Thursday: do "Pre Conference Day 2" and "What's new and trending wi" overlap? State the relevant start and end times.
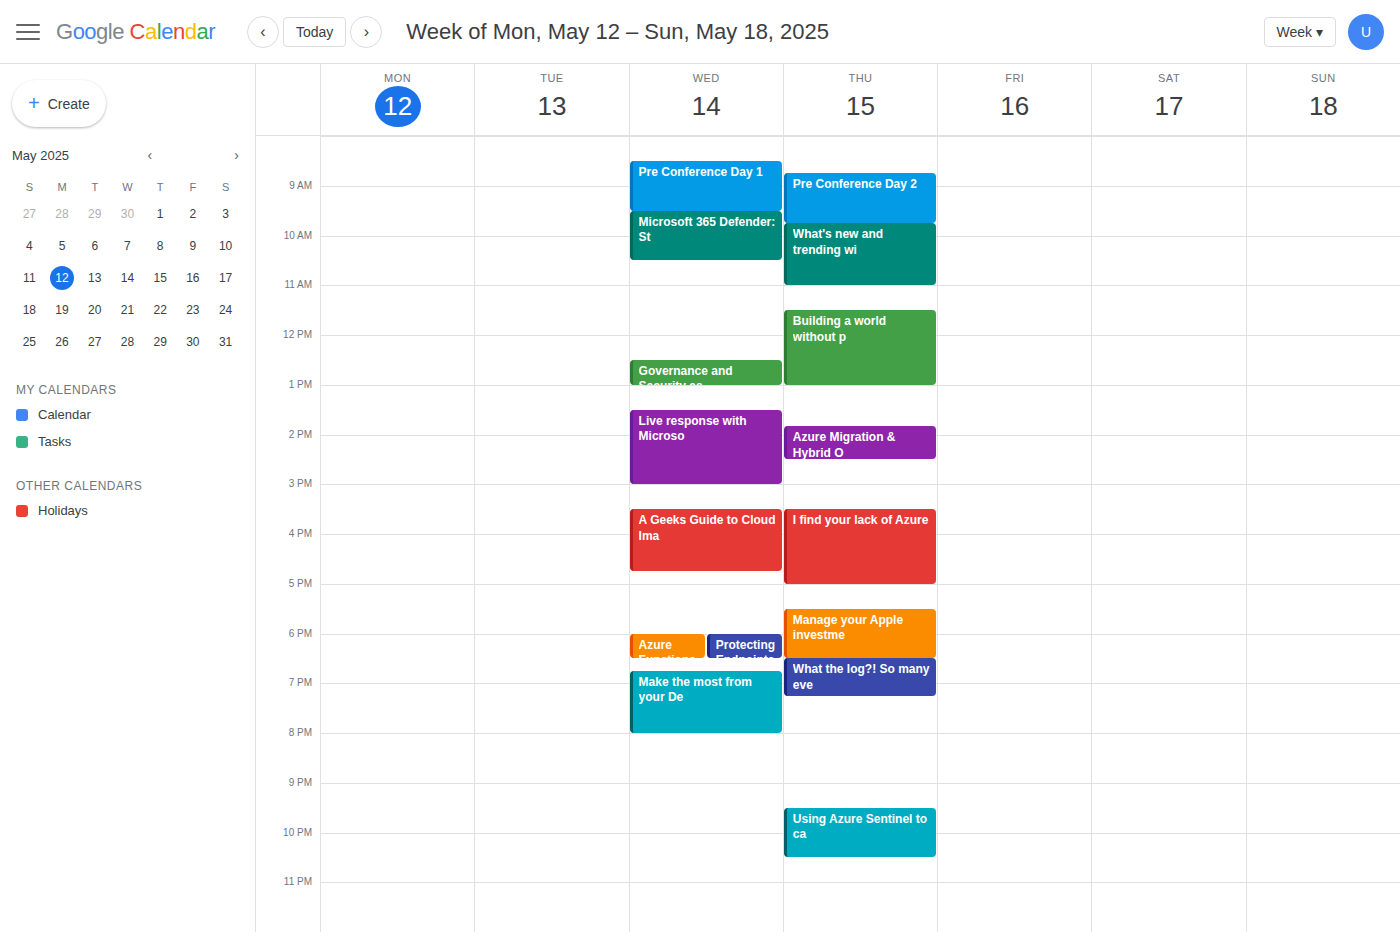
"Pre Conference Day 2" ends at 9:45 AM, exactly when "What's new and trending wi" starts -- they touch but do not overlap.